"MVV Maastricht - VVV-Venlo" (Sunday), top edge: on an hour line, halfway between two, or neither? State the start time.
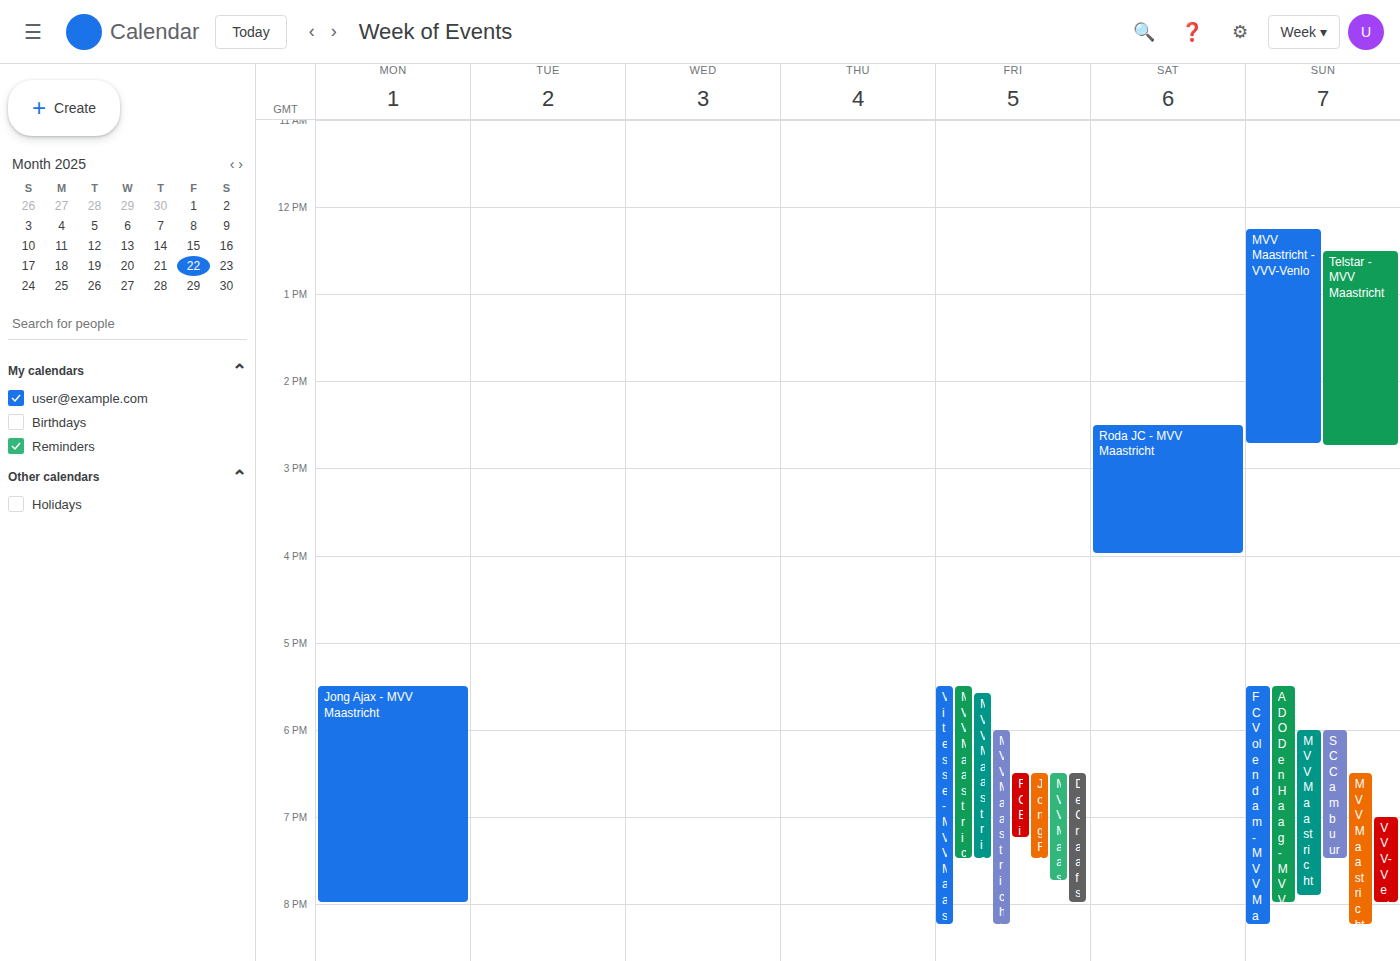
12:15 PM -- neither: a quarter of the way from the 12 PM line to the 1 PM line.